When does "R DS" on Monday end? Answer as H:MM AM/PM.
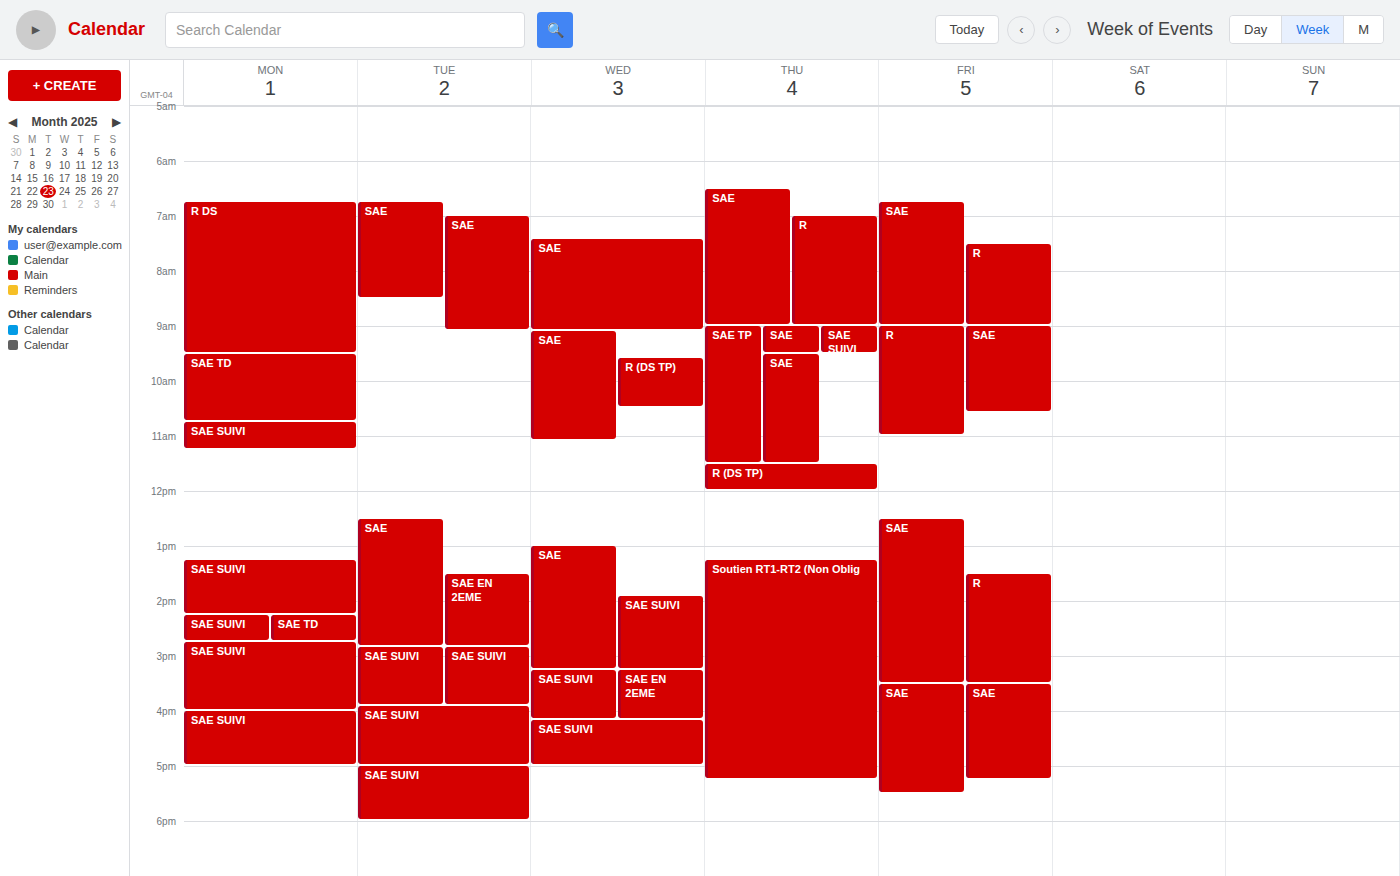
9:30 AM